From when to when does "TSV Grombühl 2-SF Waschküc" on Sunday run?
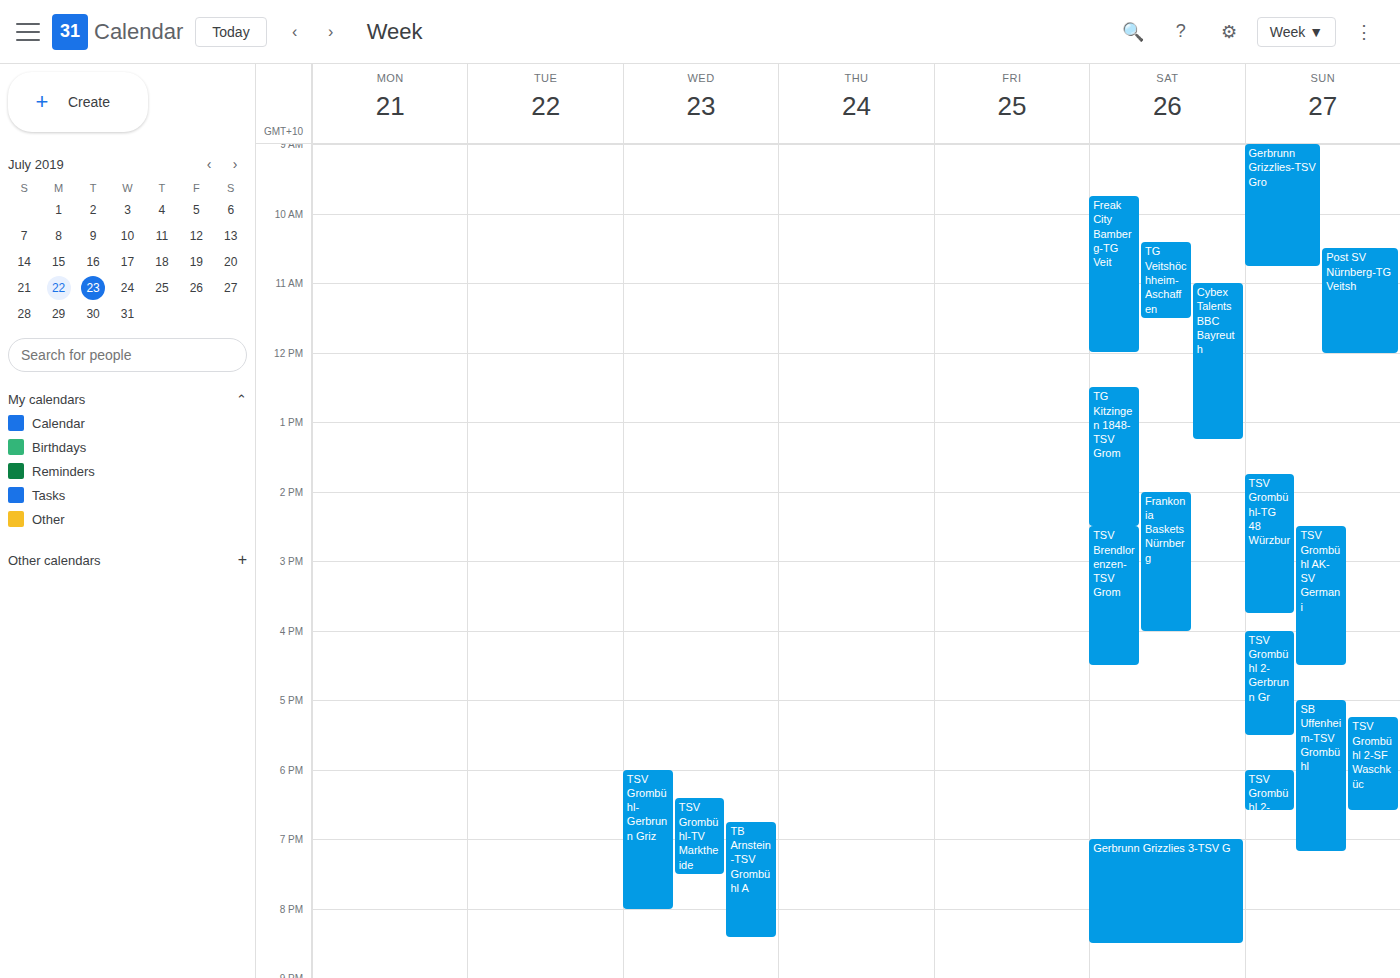
5:15 PM to 6:35 PM